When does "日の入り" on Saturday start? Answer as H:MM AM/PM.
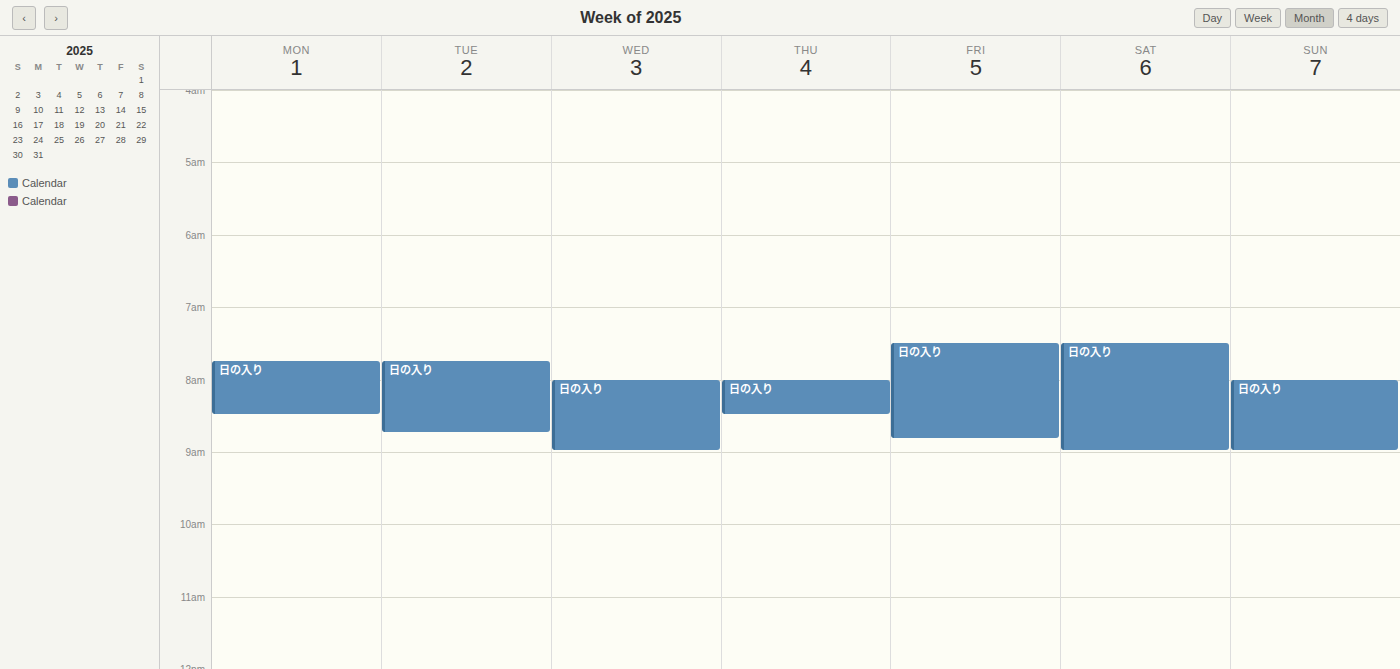
7:30 AM